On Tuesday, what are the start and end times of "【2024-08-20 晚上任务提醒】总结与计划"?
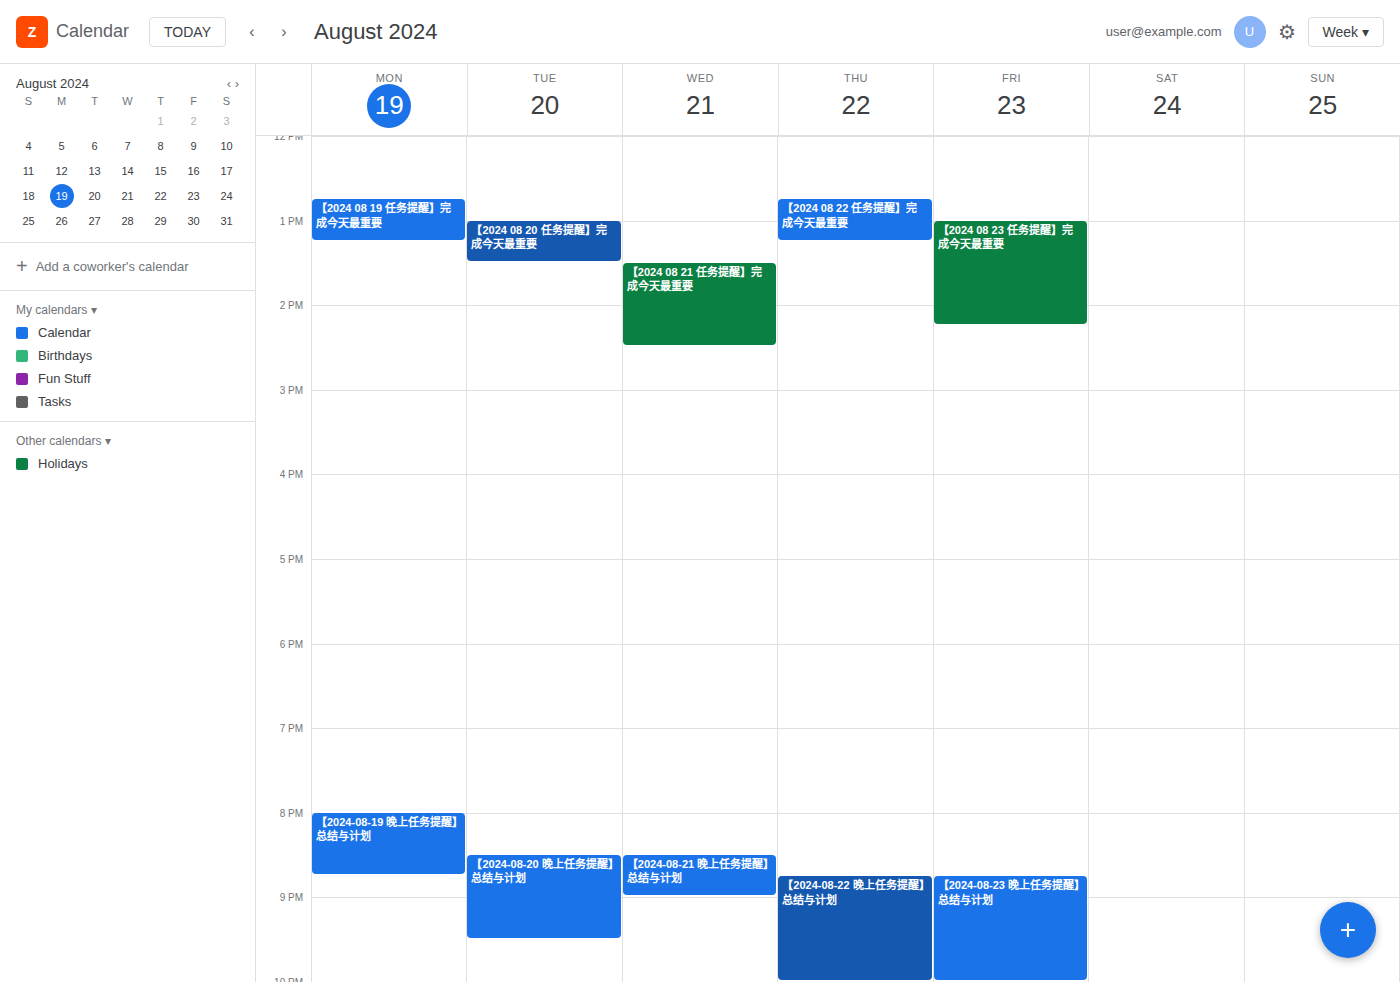
8:30 PM to 9:30 PM